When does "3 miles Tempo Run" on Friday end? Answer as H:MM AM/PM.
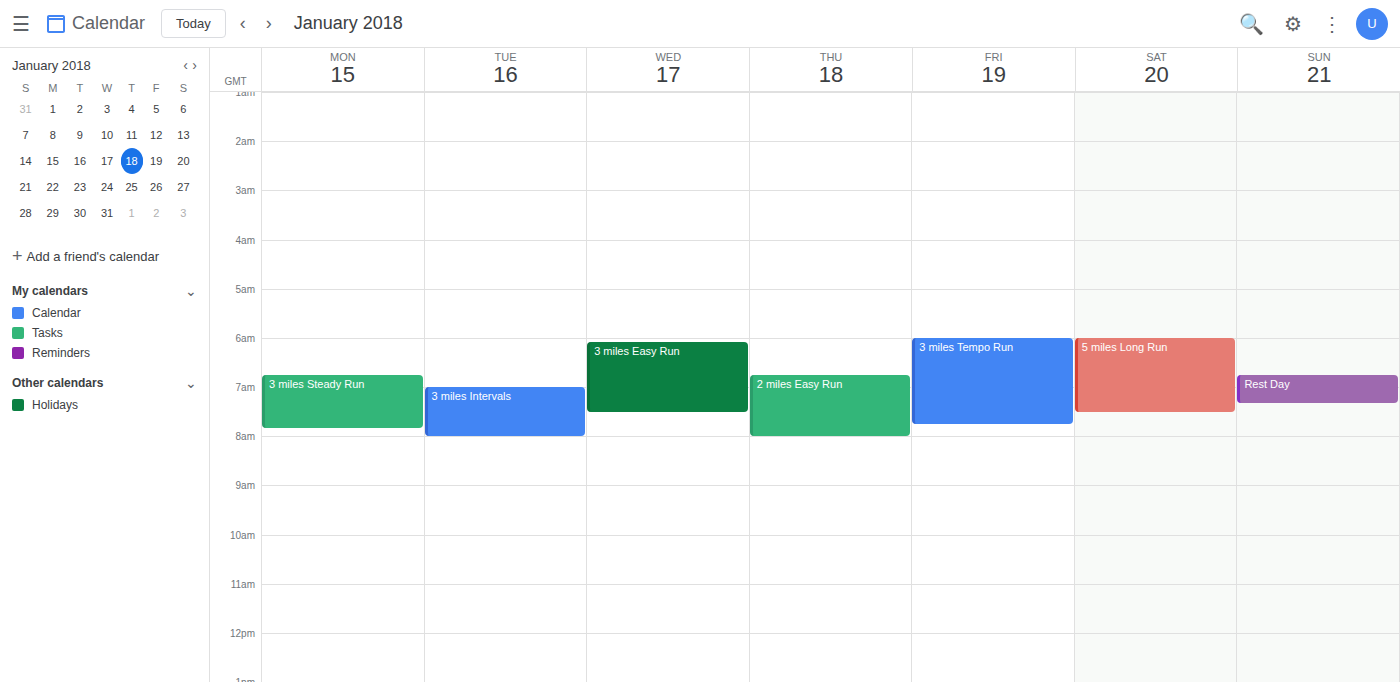
7:45 AM